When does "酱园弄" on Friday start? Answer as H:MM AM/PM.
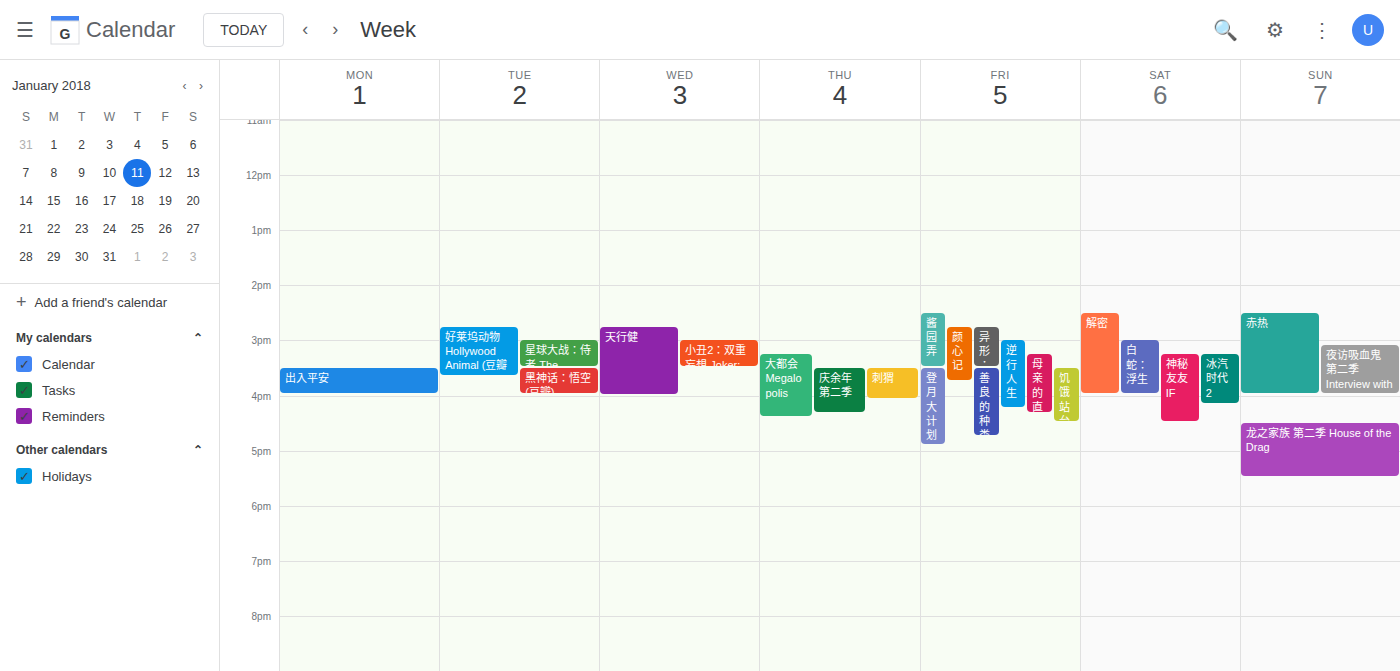
2:30 PM